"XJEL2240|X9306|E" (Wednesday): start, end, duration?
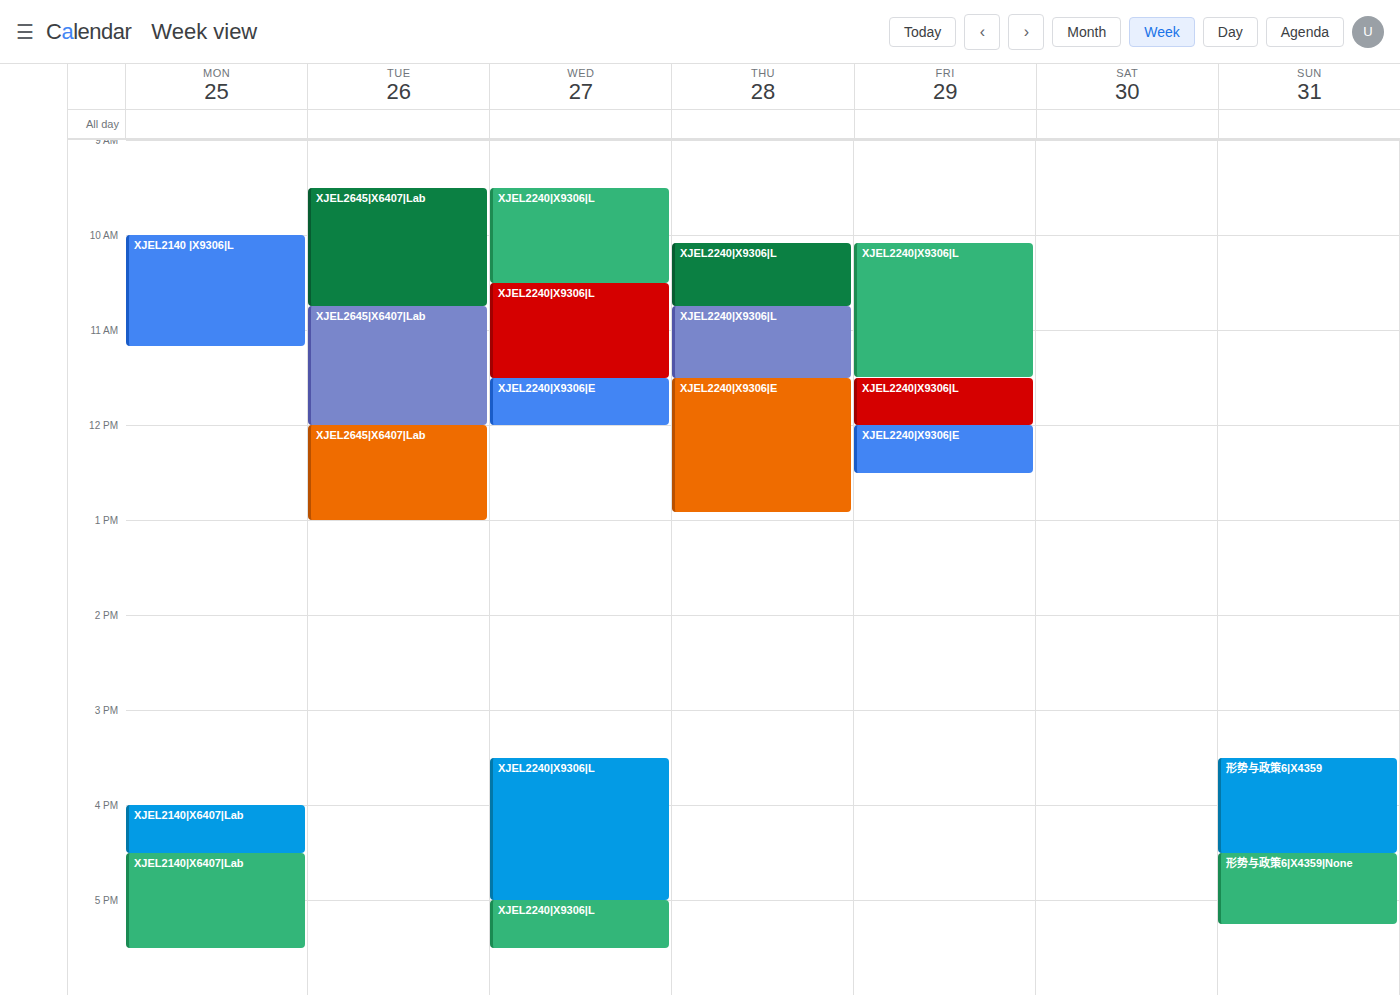
11:30 AM to 12:00 PM, 30 minutes